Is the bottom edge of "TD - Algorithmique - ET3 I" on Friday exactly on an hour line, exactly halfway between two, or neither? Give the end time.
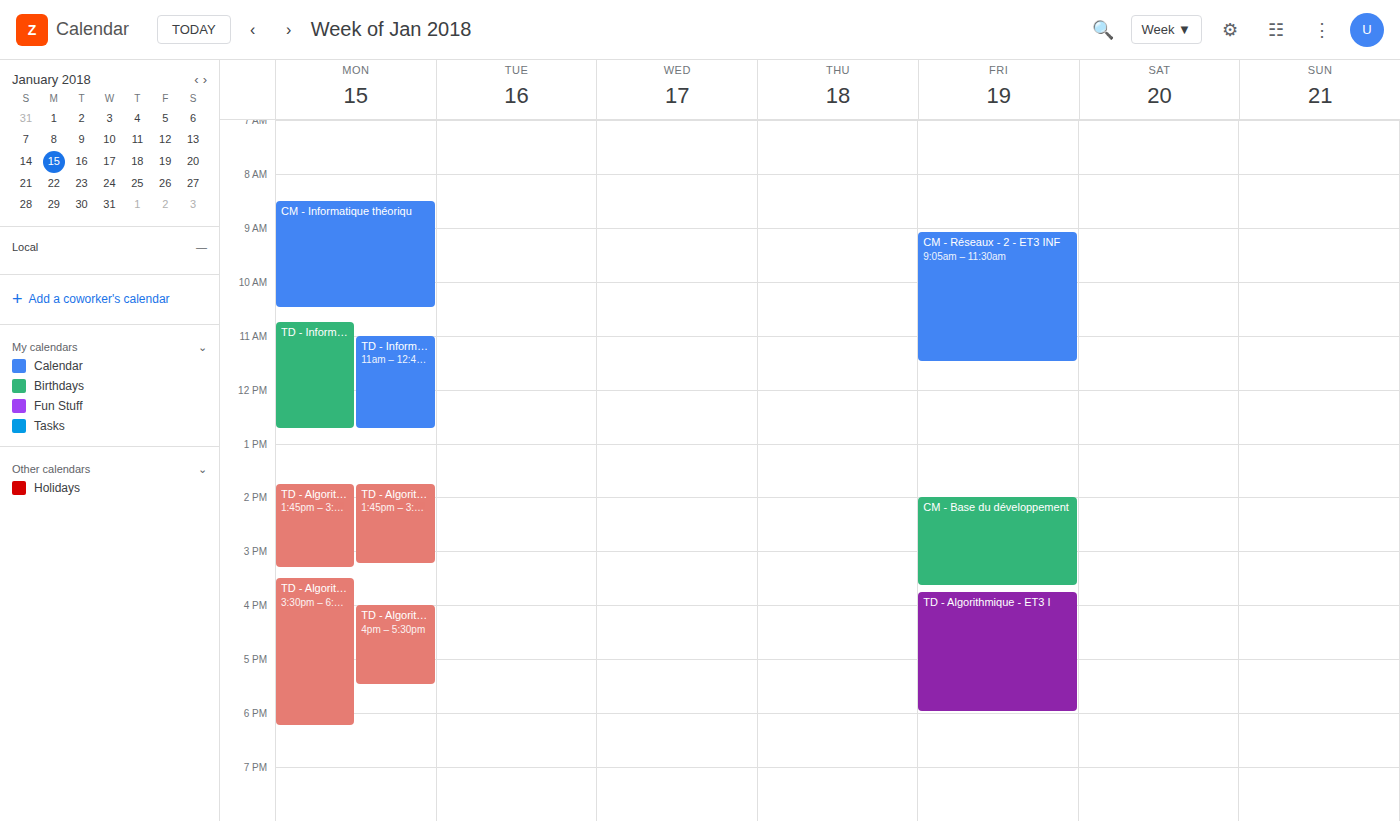
6:00 PM -- exactly on the 6 PM line.